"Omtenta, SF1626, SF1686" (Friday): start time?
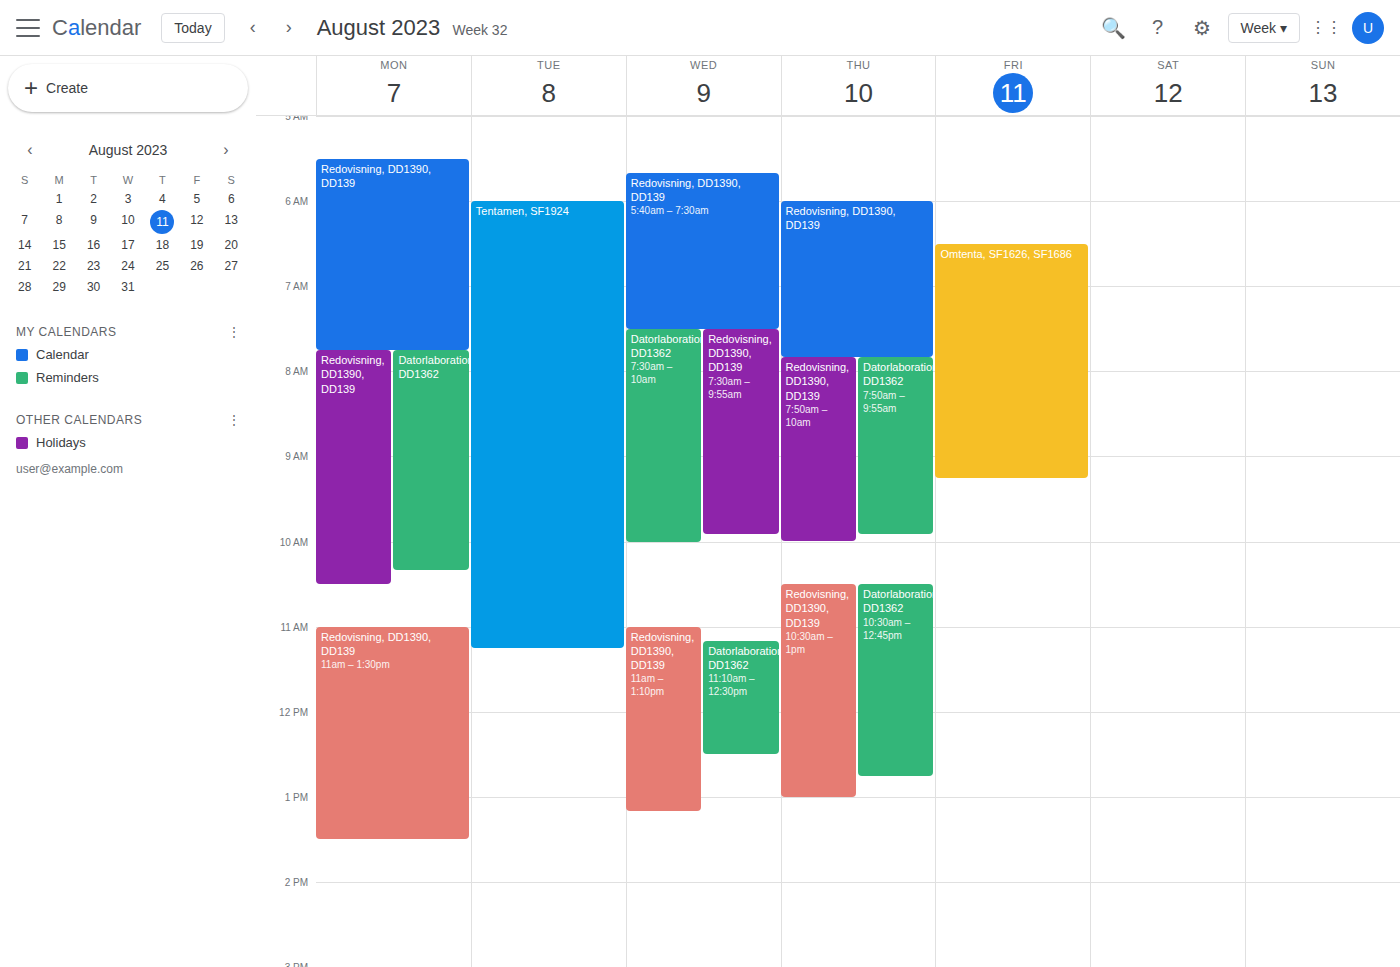
06:30